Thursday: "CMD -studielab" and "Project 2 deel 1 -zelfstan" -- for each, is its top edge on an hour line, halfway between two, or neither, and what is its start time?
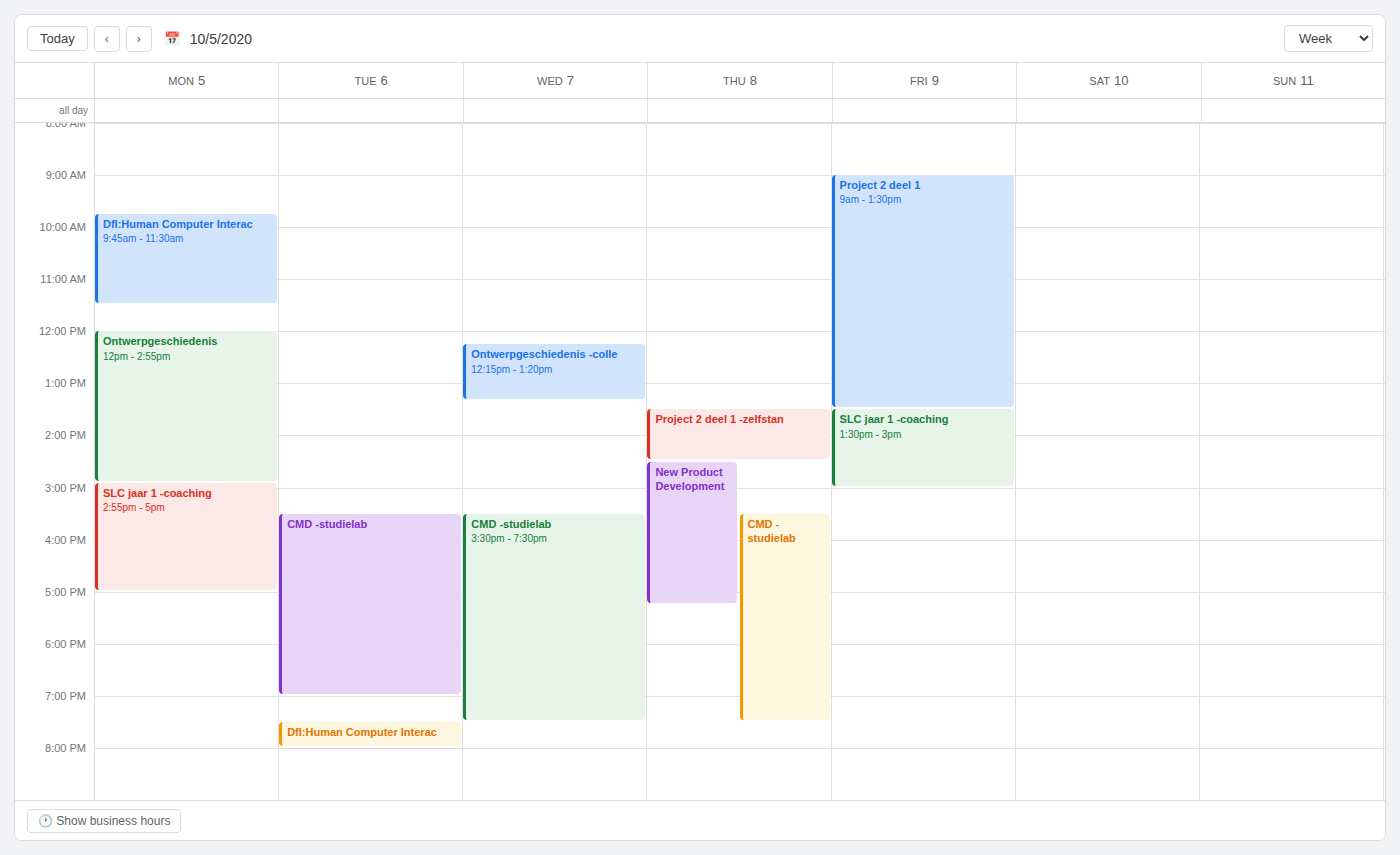
"CMD -studielab": 15:30, halfway between the 15:00 and 16:00 lines. "Project 2 deel 1 -zelfstan": 13:30, halfway between the 13:00 and 14:00 lines.